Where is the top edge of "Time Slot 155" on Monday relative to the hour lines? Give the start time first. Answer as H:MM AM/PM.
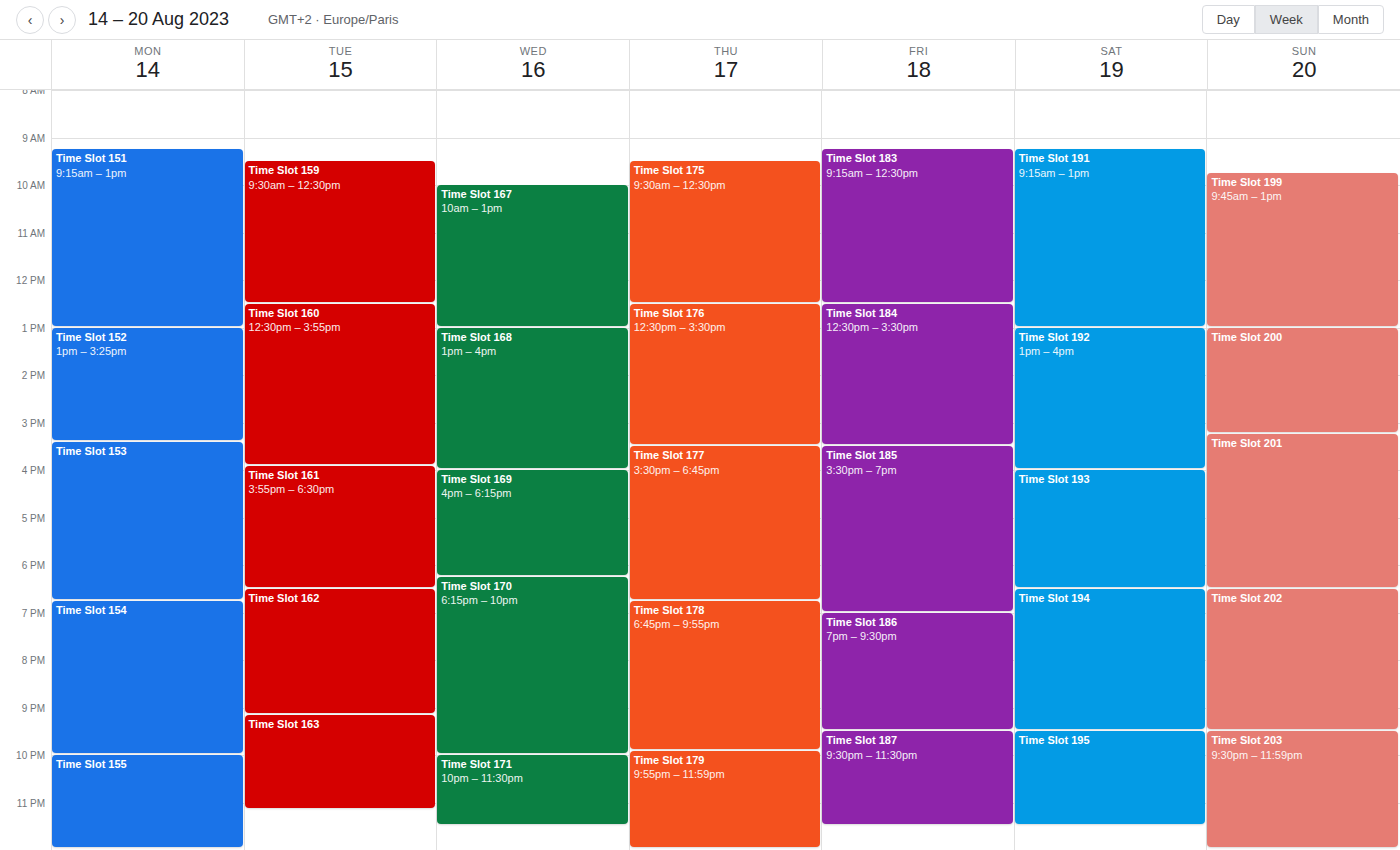
10:00 PM -- exactly on the 10 PM line.